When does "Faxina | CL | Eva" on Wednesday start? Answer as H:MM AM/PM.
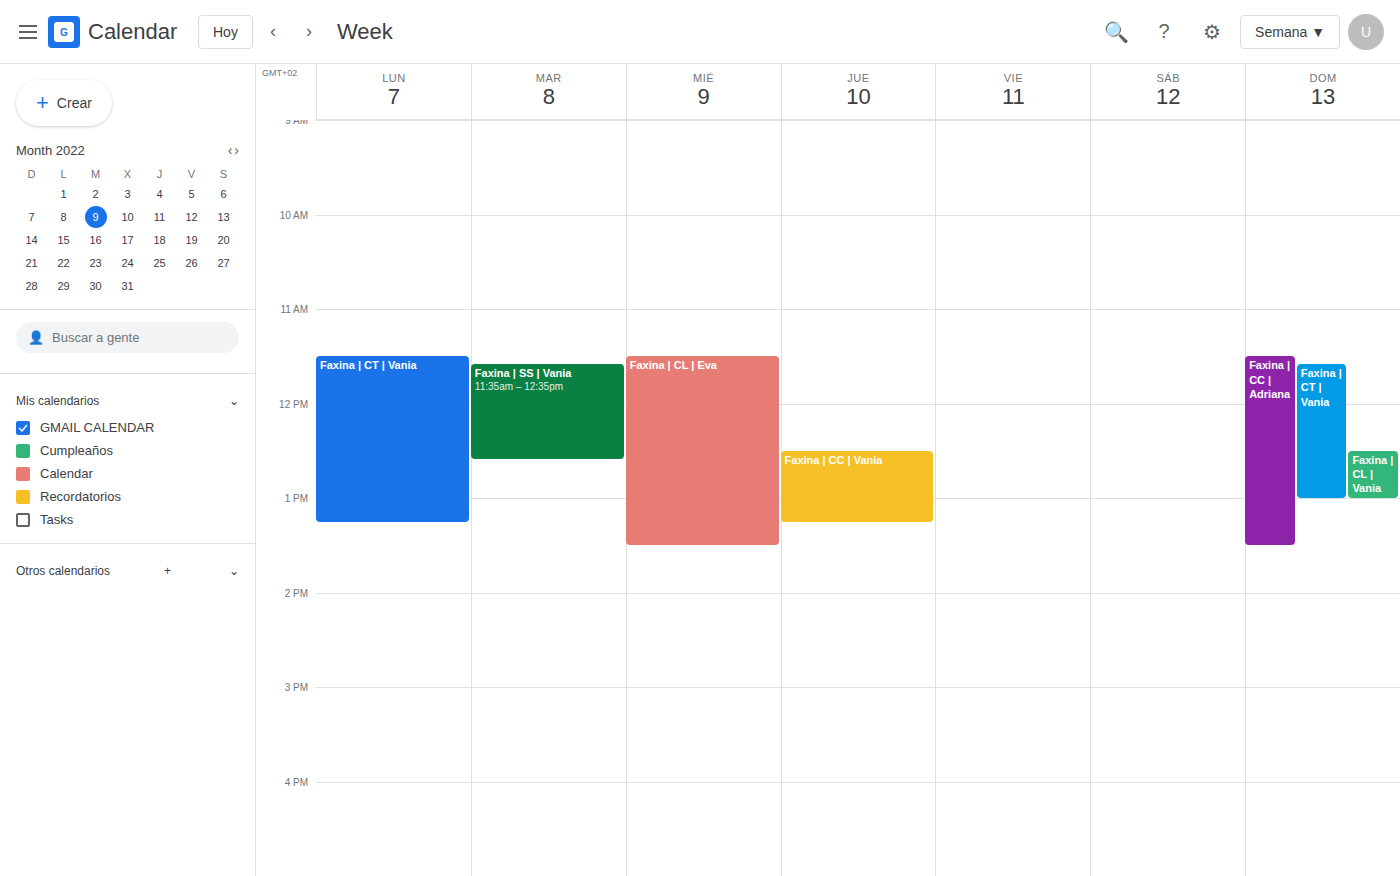
11:30 AM